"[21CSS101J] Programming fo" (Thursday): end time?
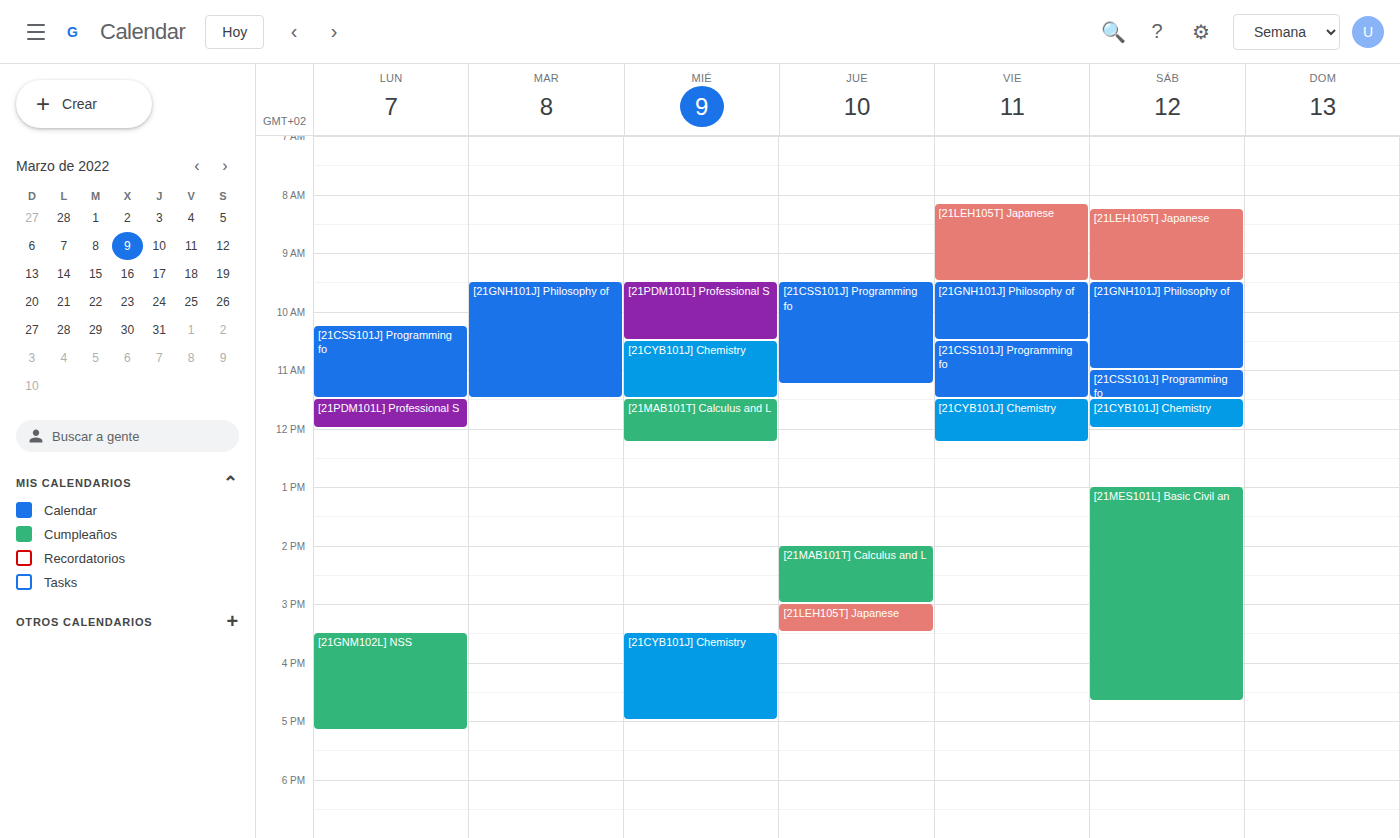
11:15 AM